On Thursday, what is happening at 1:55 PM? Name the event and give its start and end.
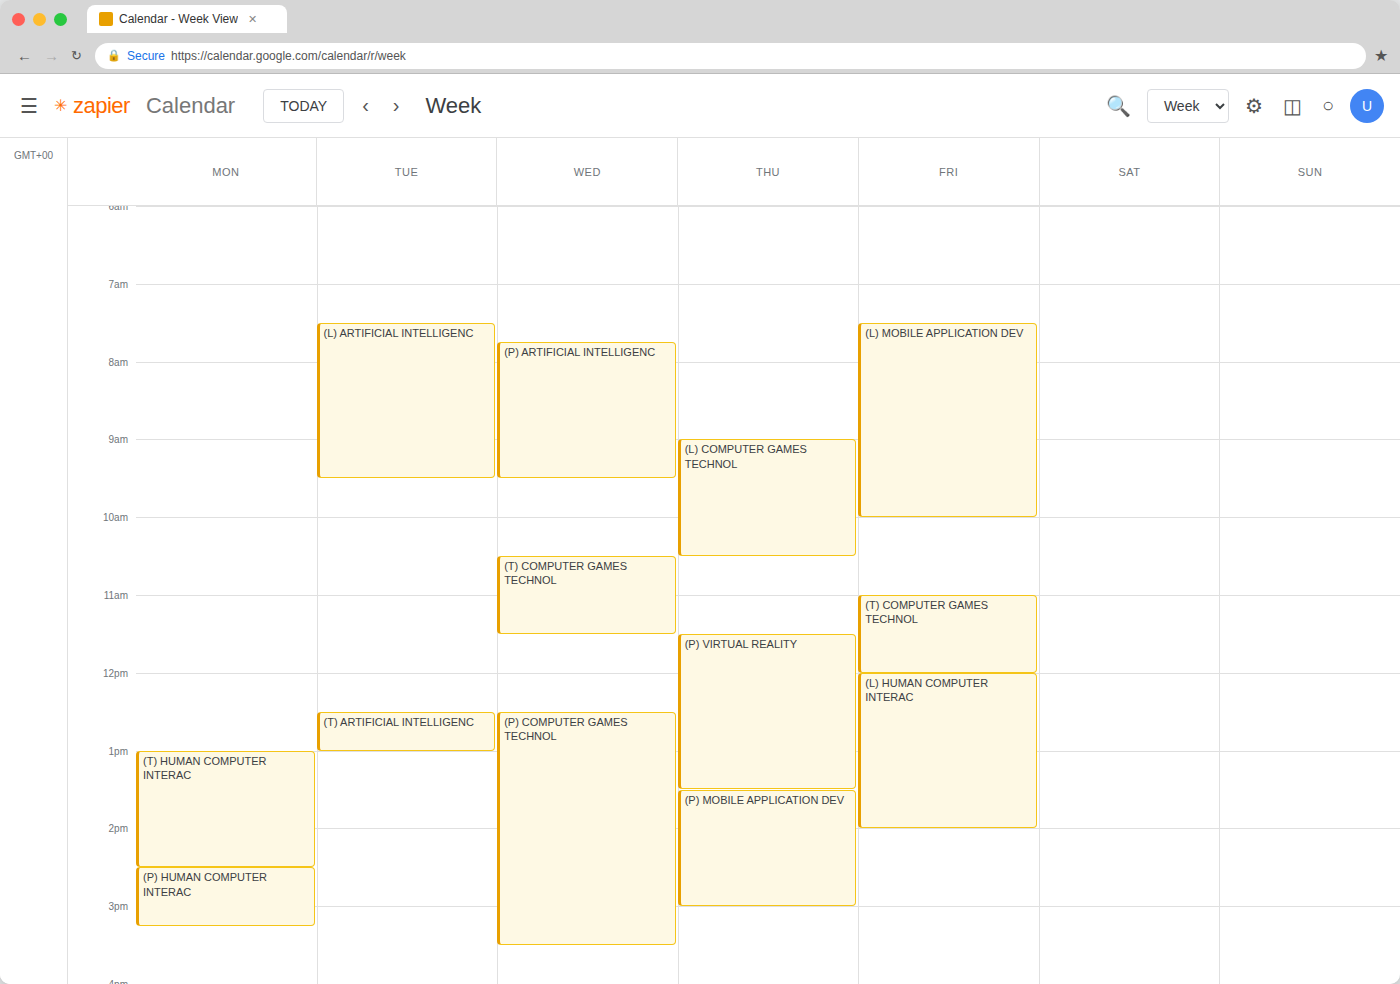
"(P) MOBILE APPLICATION DEV", 1:30 PM to 3:00 PM